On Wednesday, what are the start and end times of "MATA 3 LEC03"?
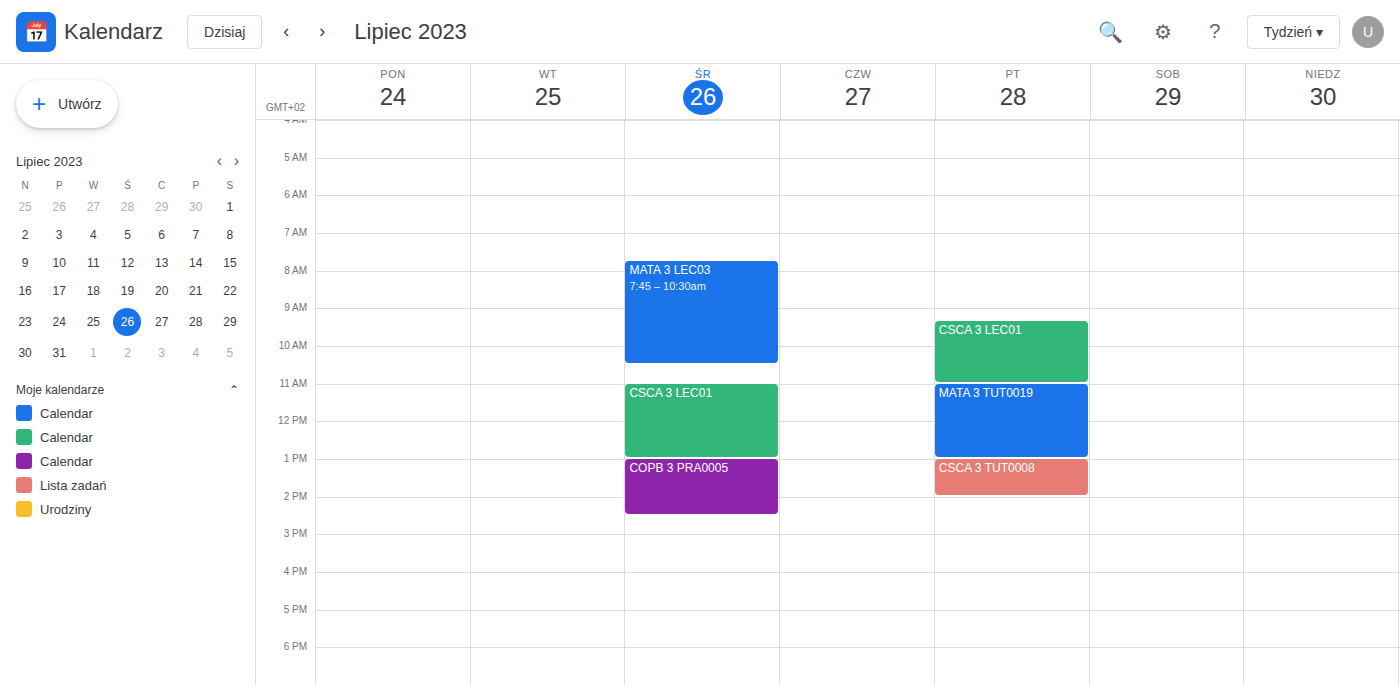
7:45 AM to 10:30 AM